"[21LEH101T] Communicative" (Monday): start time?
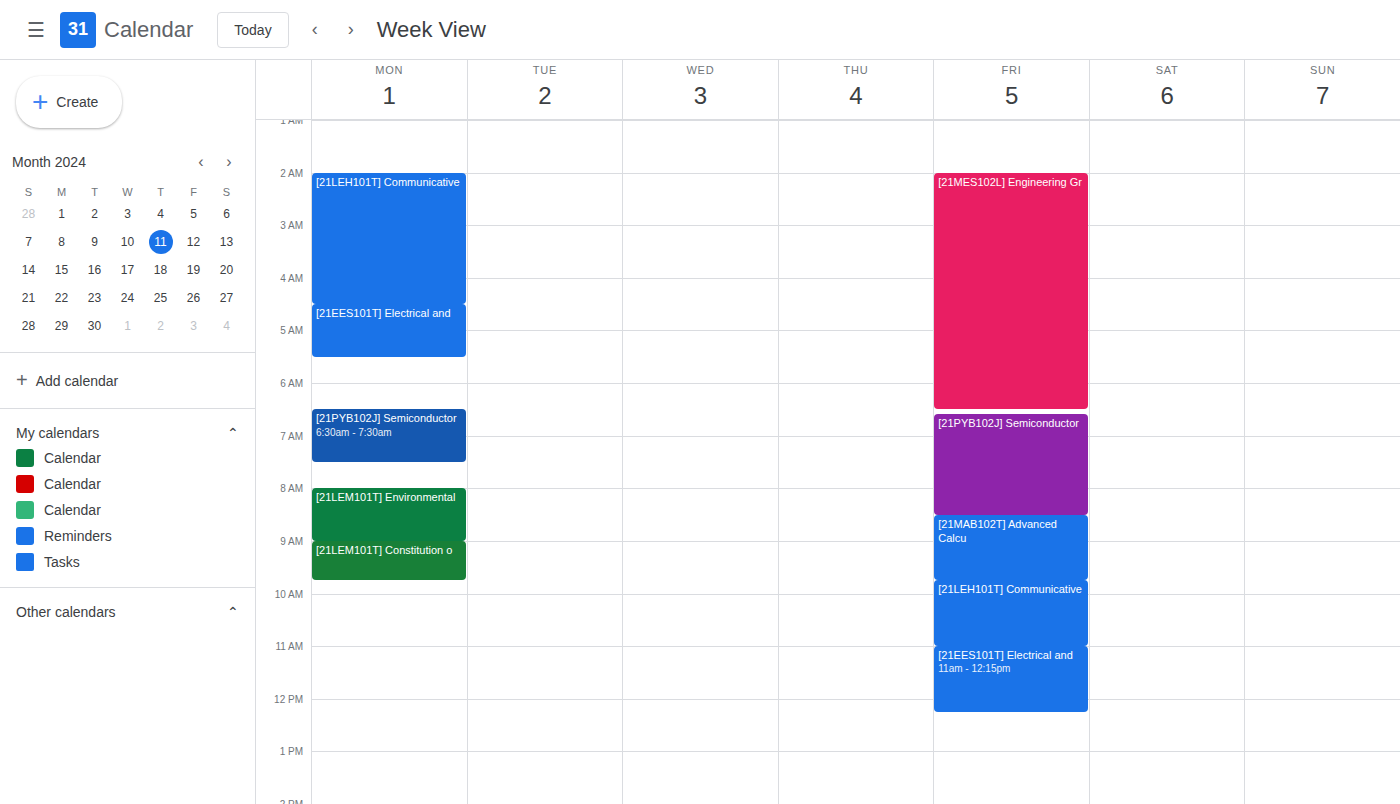
2:00 AM